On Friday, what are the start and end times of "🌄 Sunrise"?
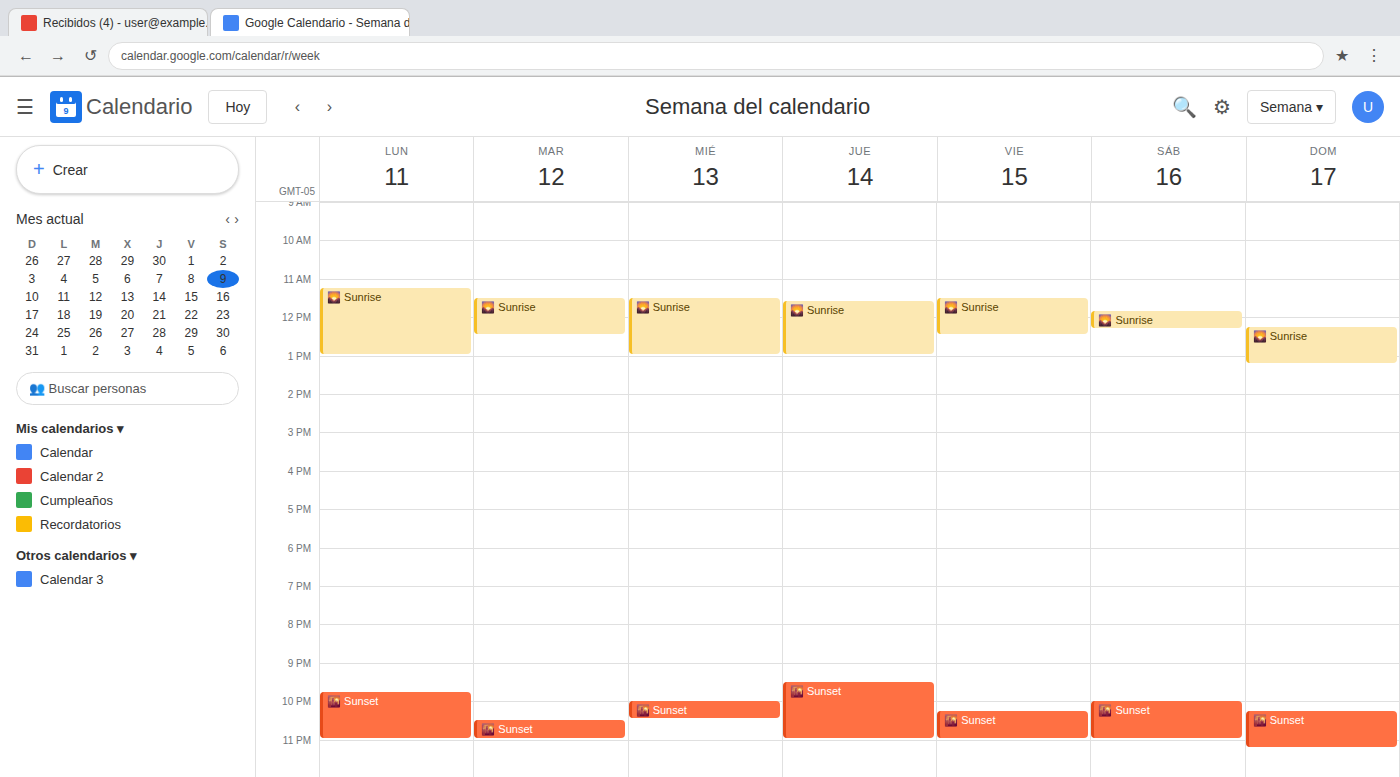
11:30 AM to 12:30 PM